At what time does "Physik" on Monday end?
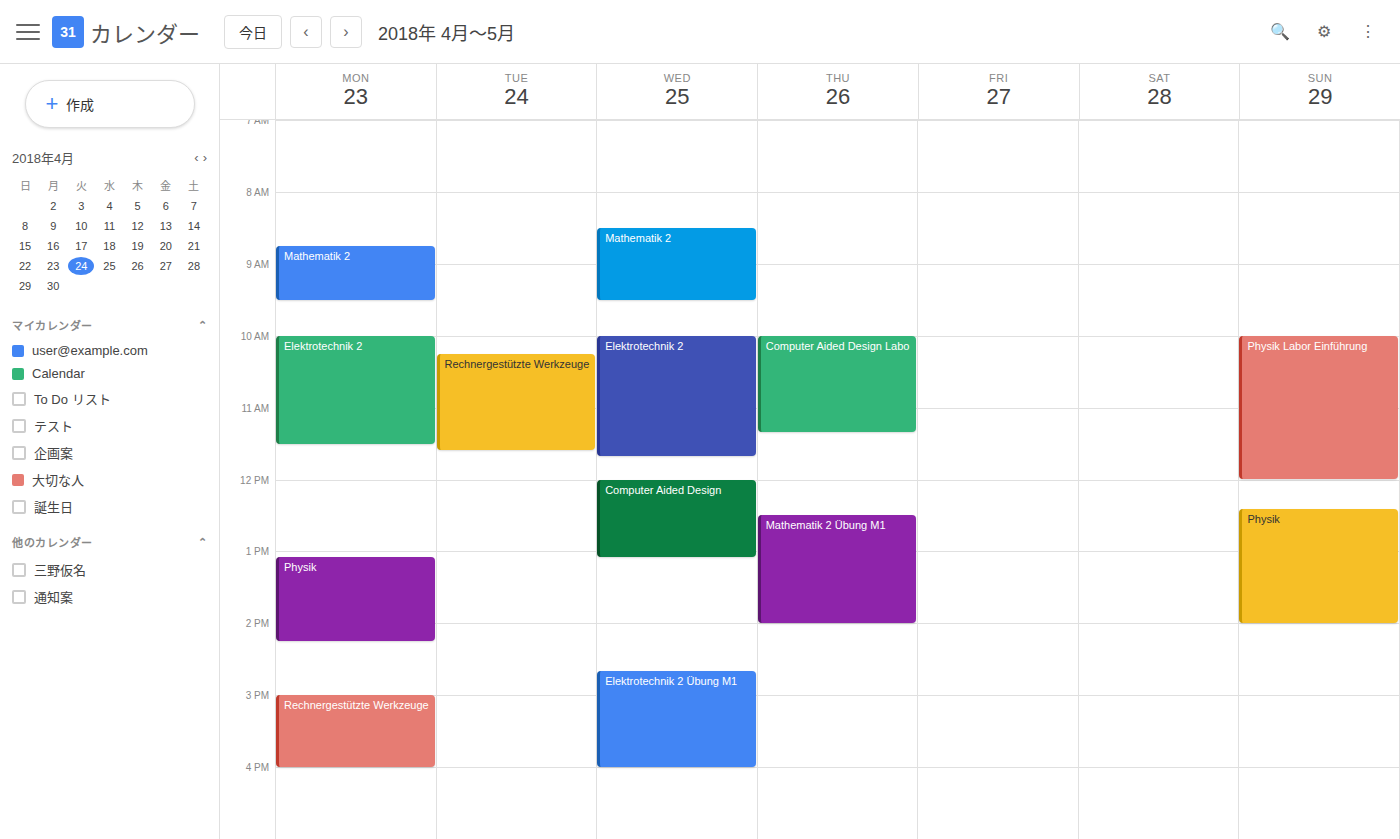
14:15